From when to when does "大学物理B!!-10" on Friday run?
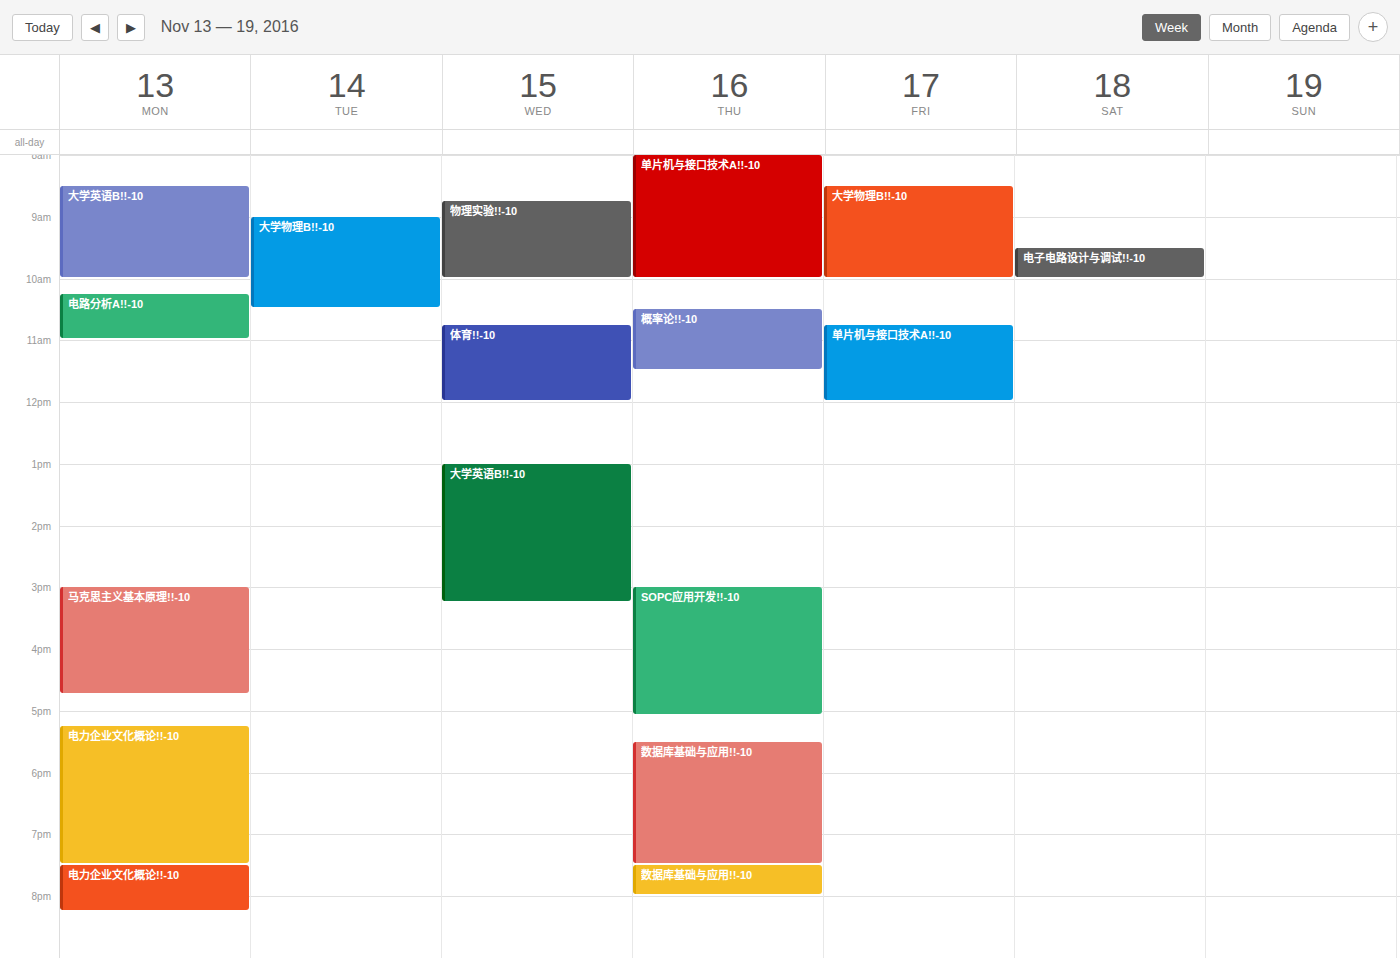
8:30 AM to 10:00 AM